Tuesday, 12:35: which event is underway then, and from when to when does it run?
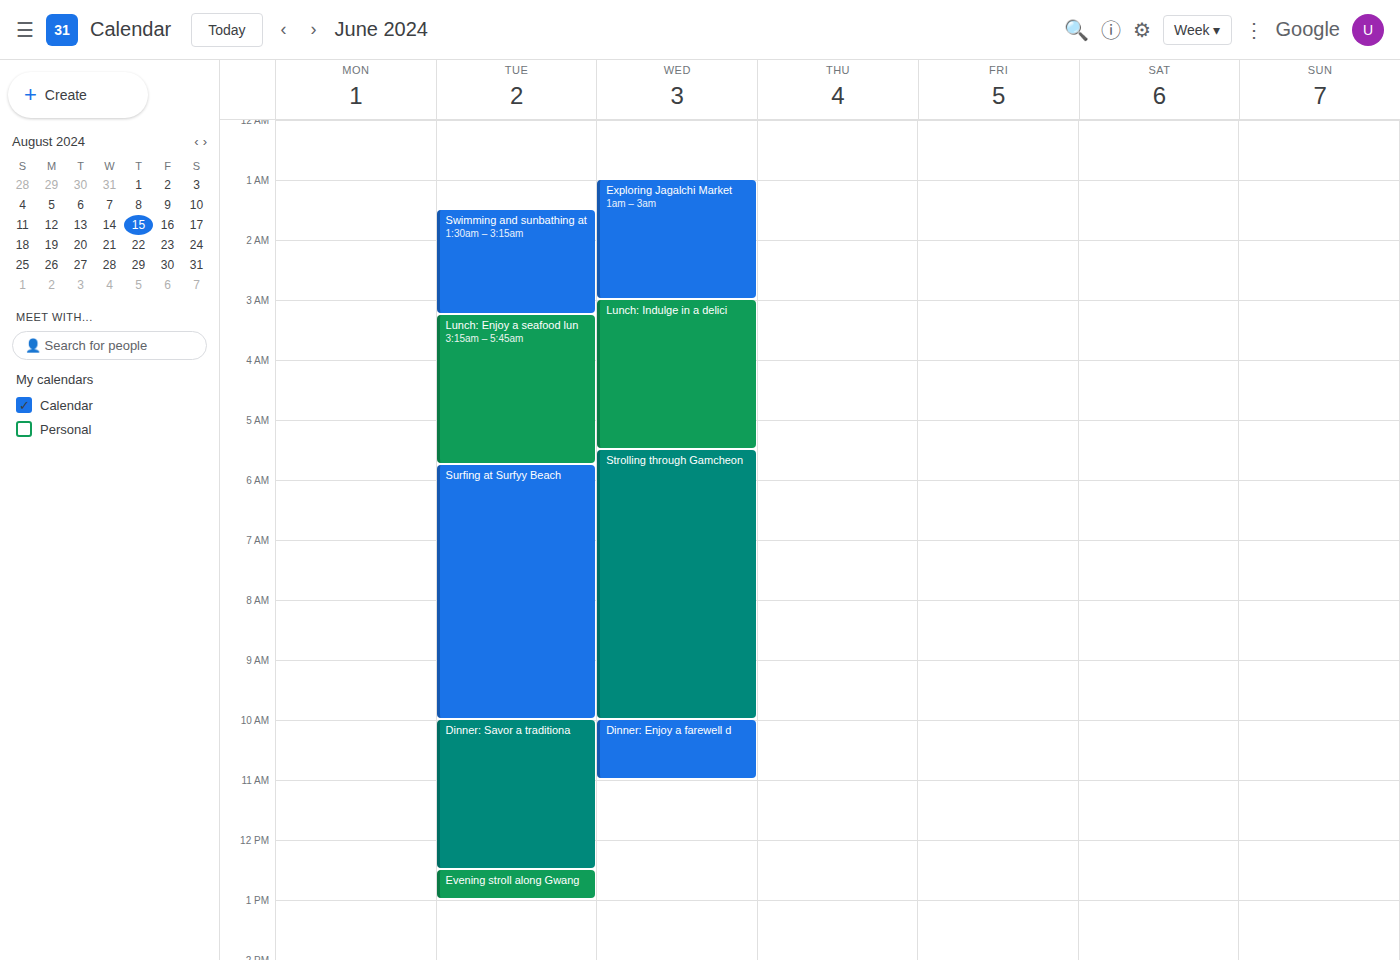
"Evening stroll along Gwang", 12:30 to 13:00